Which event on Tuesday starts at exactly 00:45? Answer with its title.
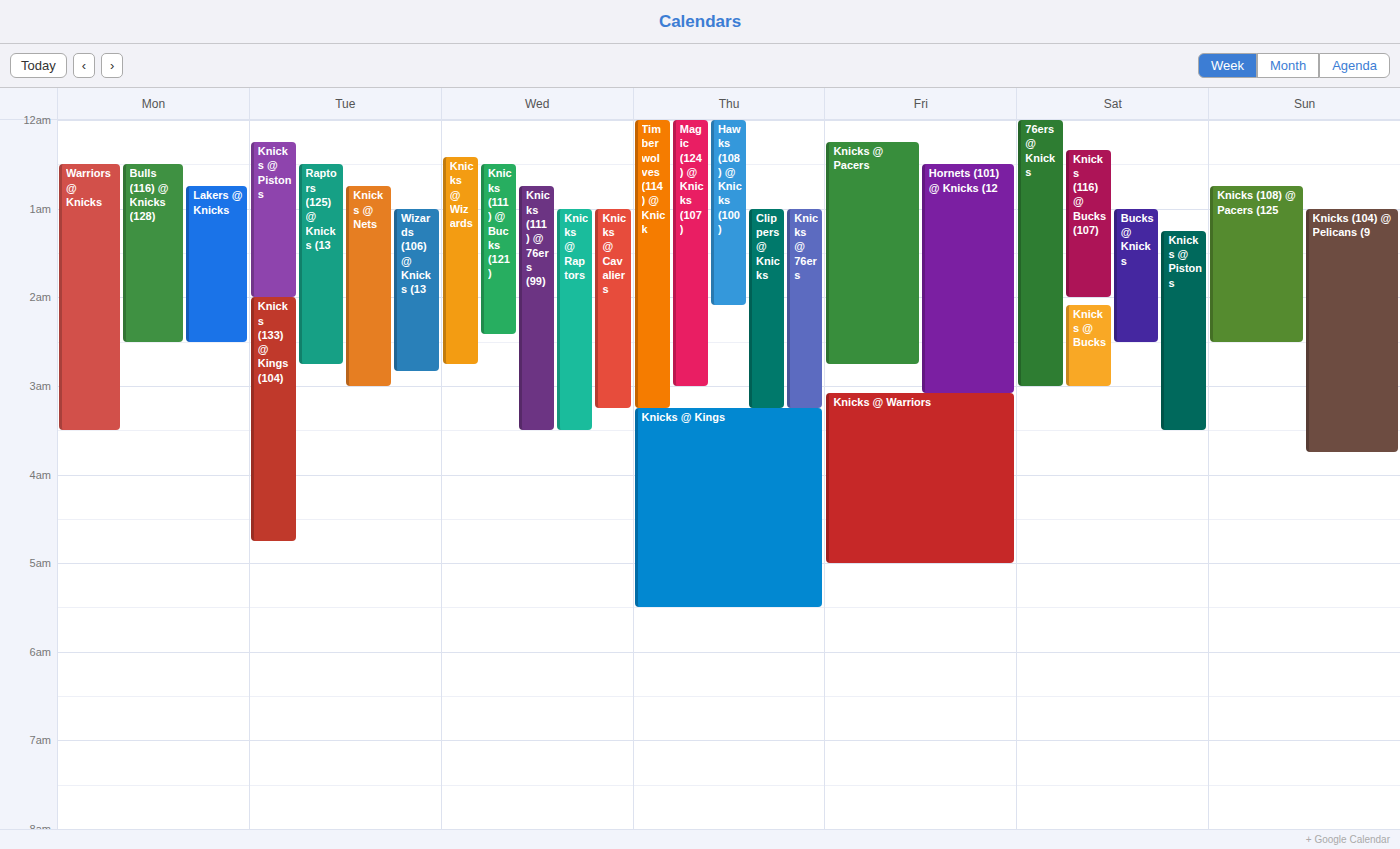
"Knicks @ Nets"